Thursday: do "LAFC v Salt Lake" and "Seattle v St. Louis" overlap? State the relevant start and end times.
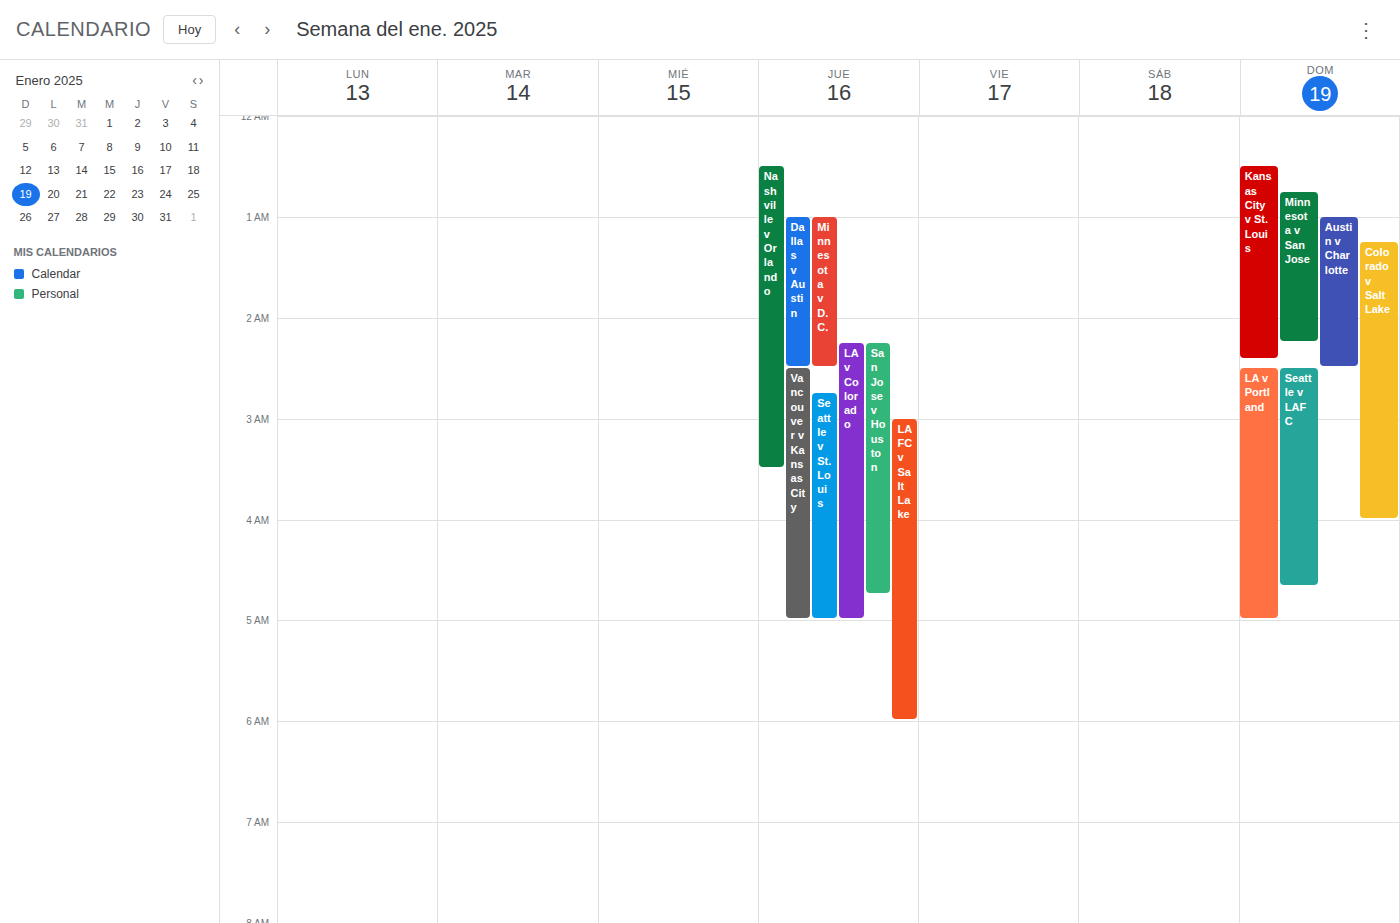
"LAFC v Salt Lake" starts at 3:00 AM, before "Seattle v St. Louis" ends at 5:00 AM -- they overlap.